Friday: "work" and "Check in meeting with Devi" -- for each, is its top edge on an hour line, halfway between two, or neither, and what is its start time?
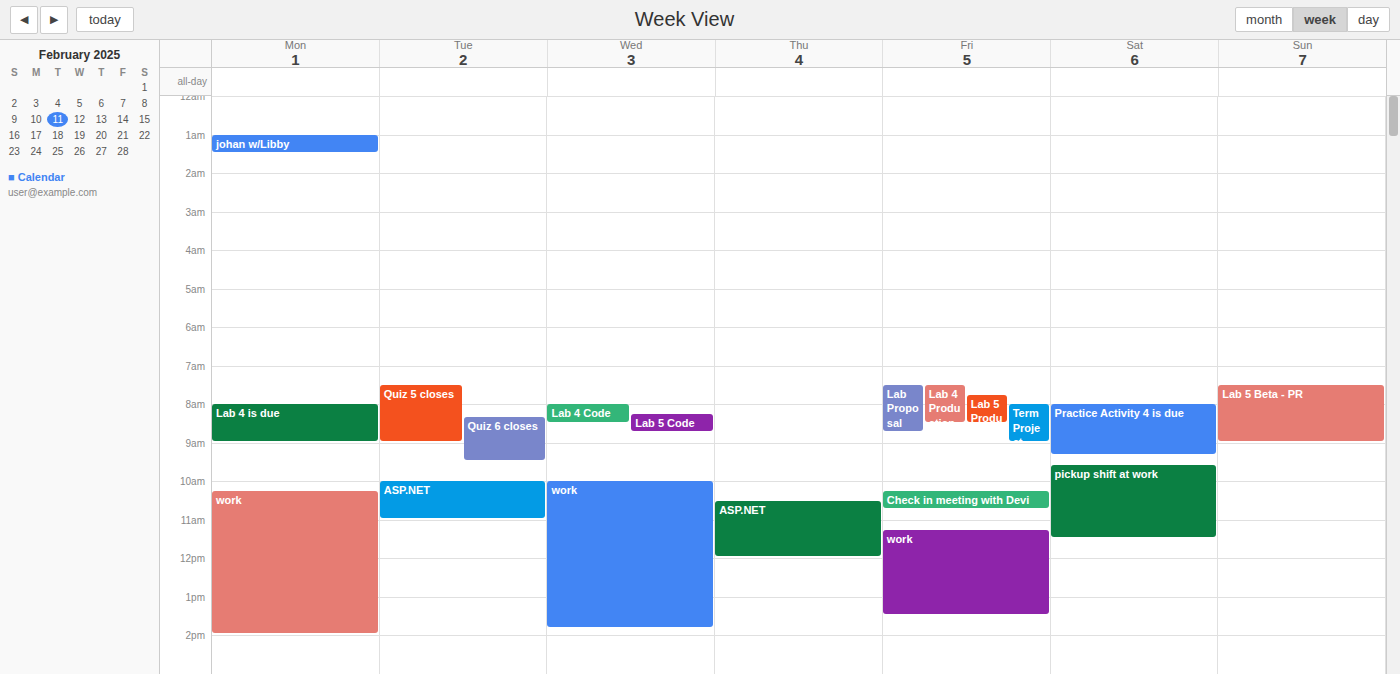
"work": 11:15 AM, neither: a quarter of the way from the 11 AM line to the 12 PM line. "Check in meeting with Devi": 10:15 AM, neither: a quarter of the way from the 10 AM line to the 11 AM line.